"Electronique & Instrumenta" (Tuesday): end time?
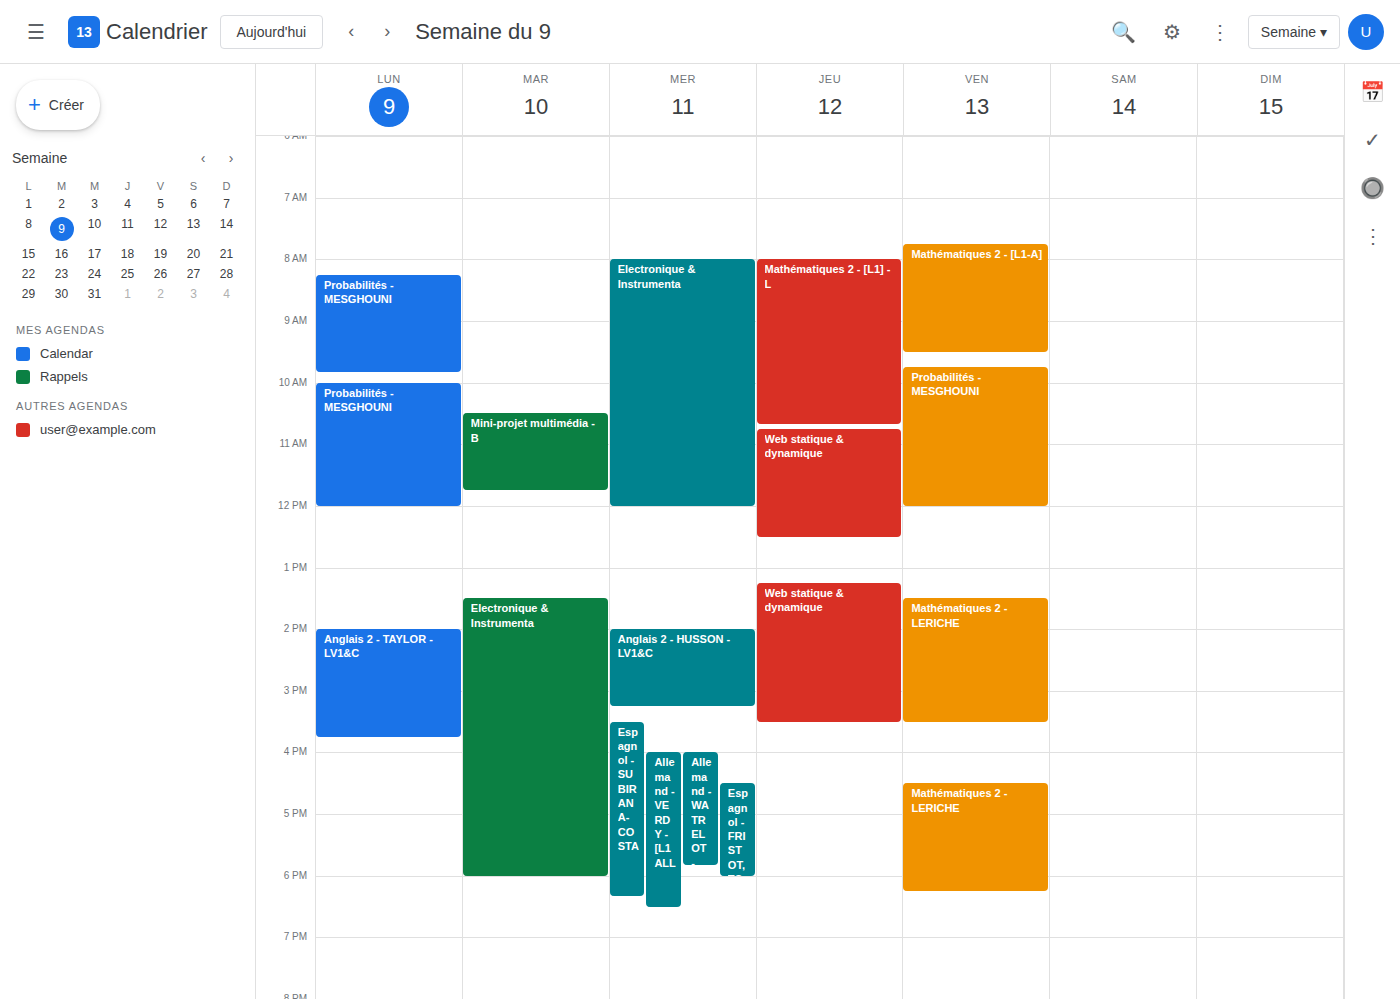
6:00 PM